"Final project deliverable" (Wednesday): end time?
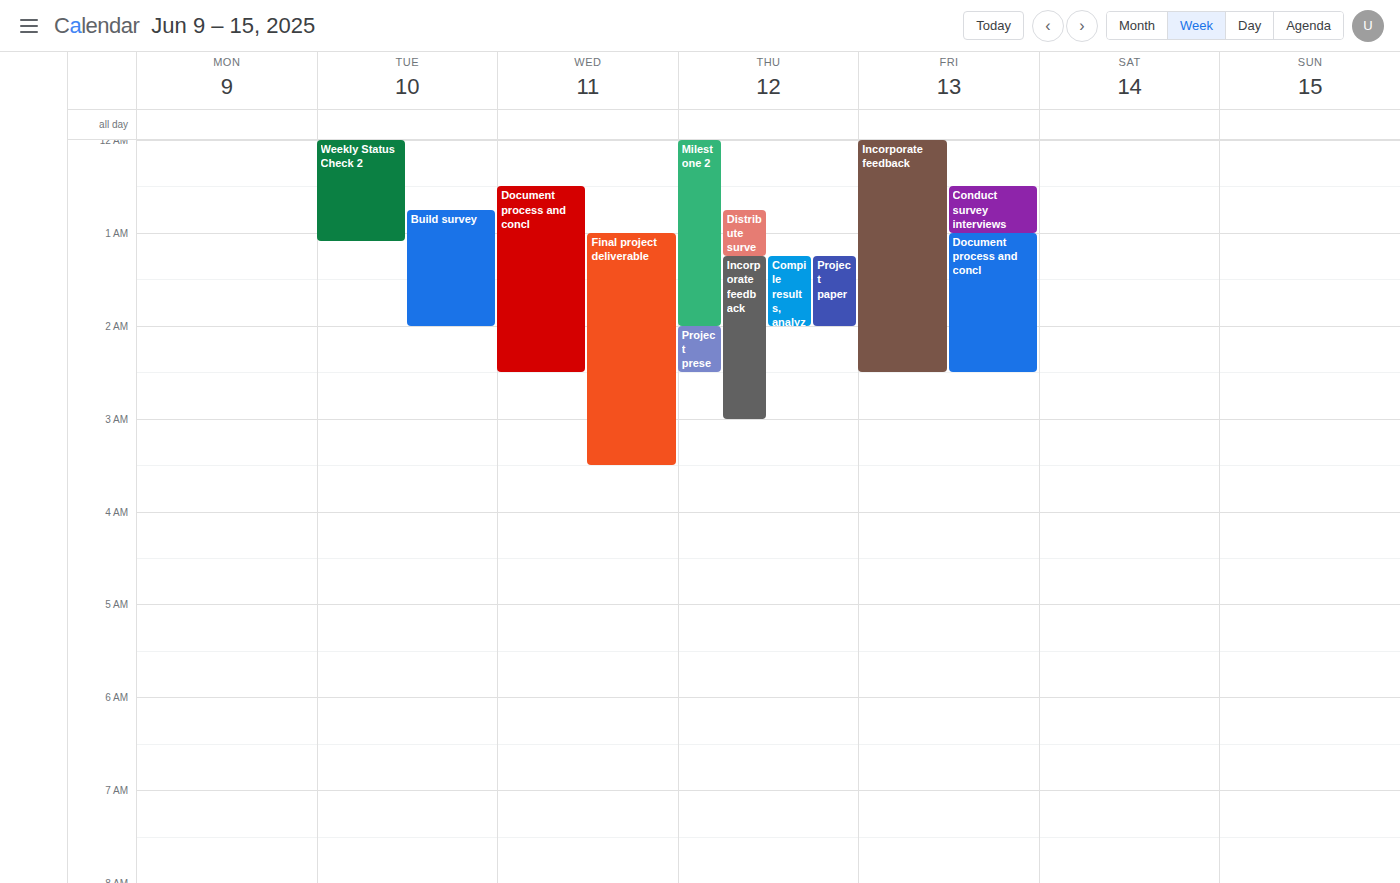
3:30 AM